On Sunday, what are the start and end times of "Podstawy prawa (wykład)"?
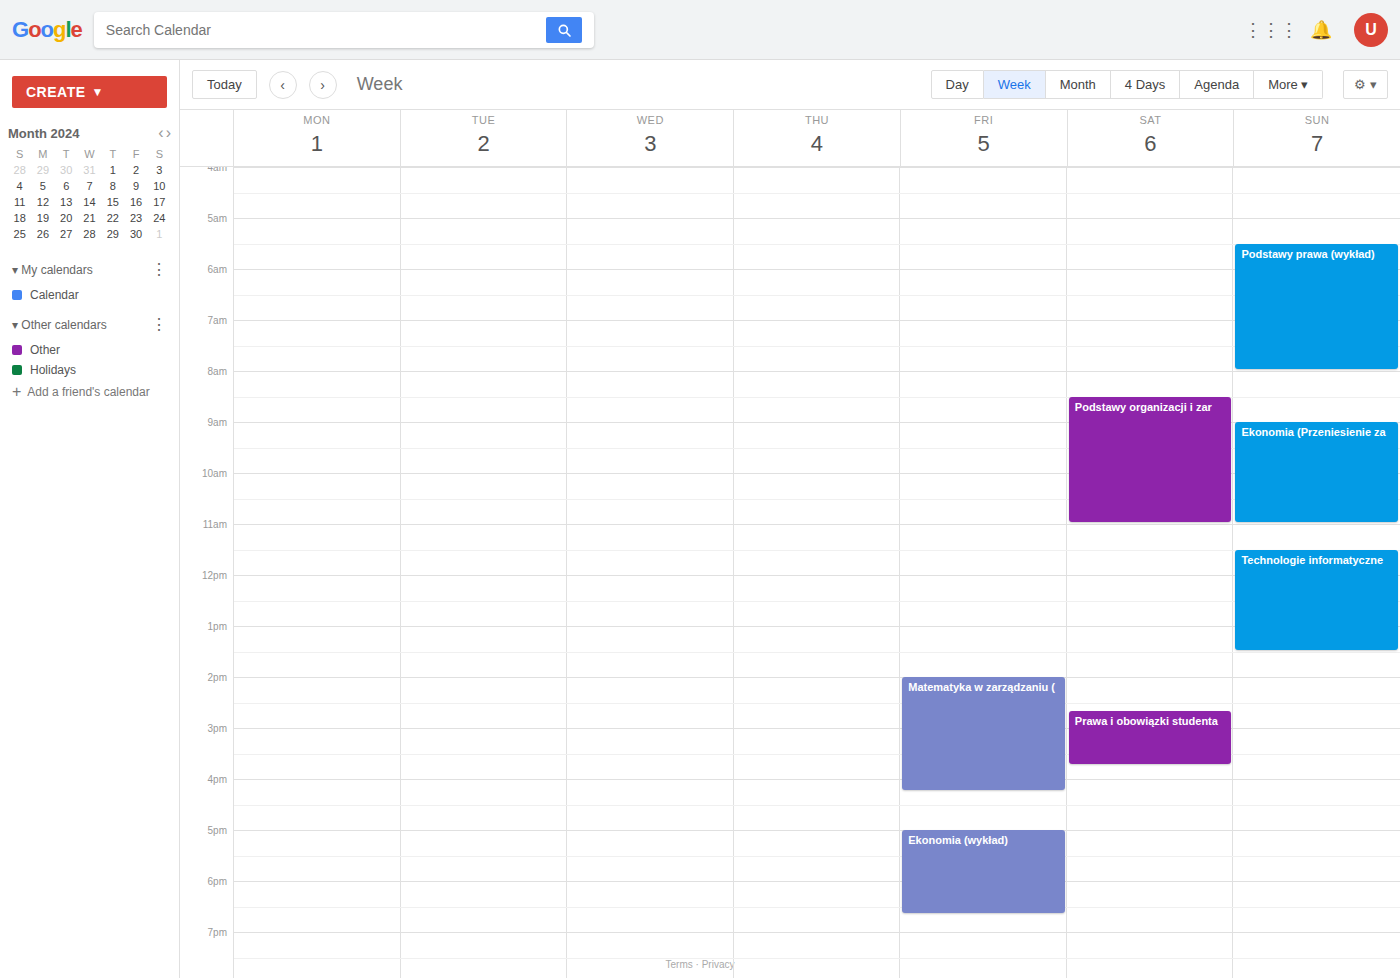
05:30 to 08:00